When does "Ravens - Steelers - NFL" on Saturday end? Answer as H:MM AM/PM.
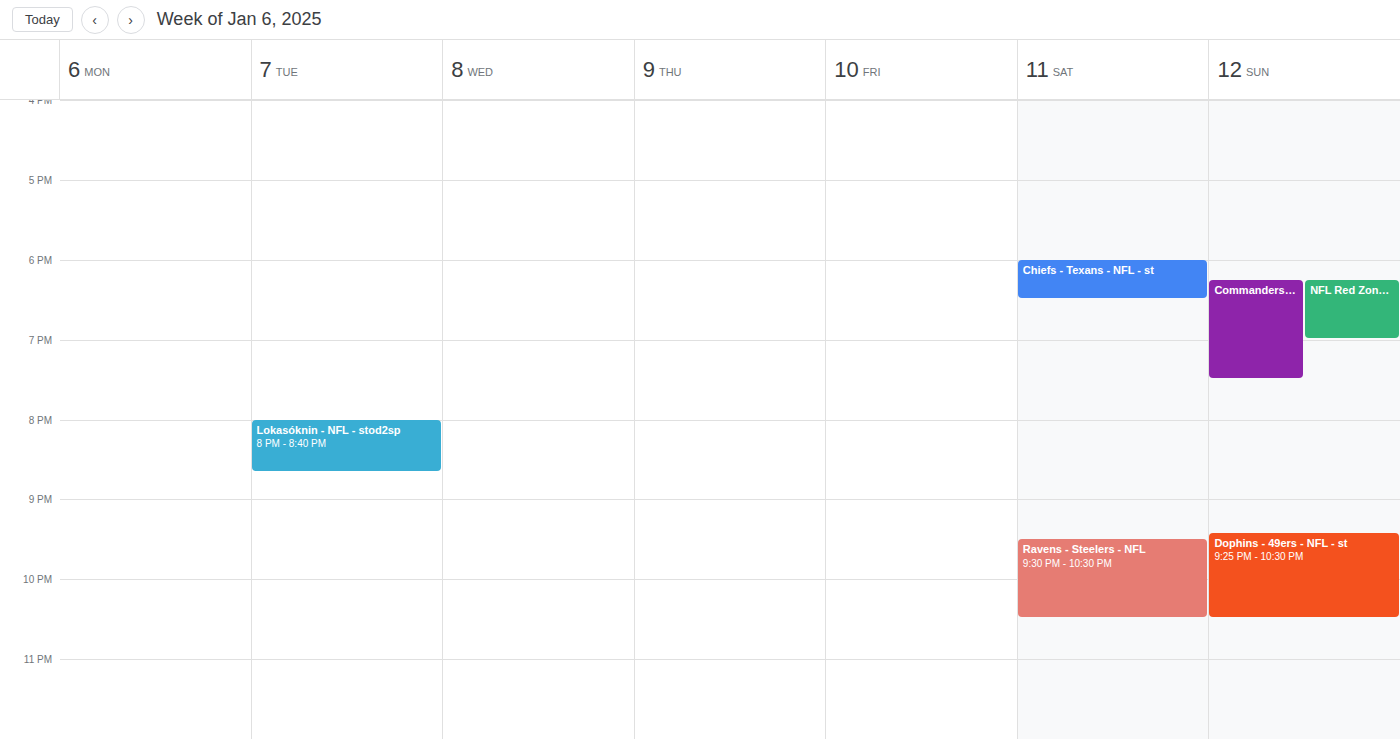
10:30 PM